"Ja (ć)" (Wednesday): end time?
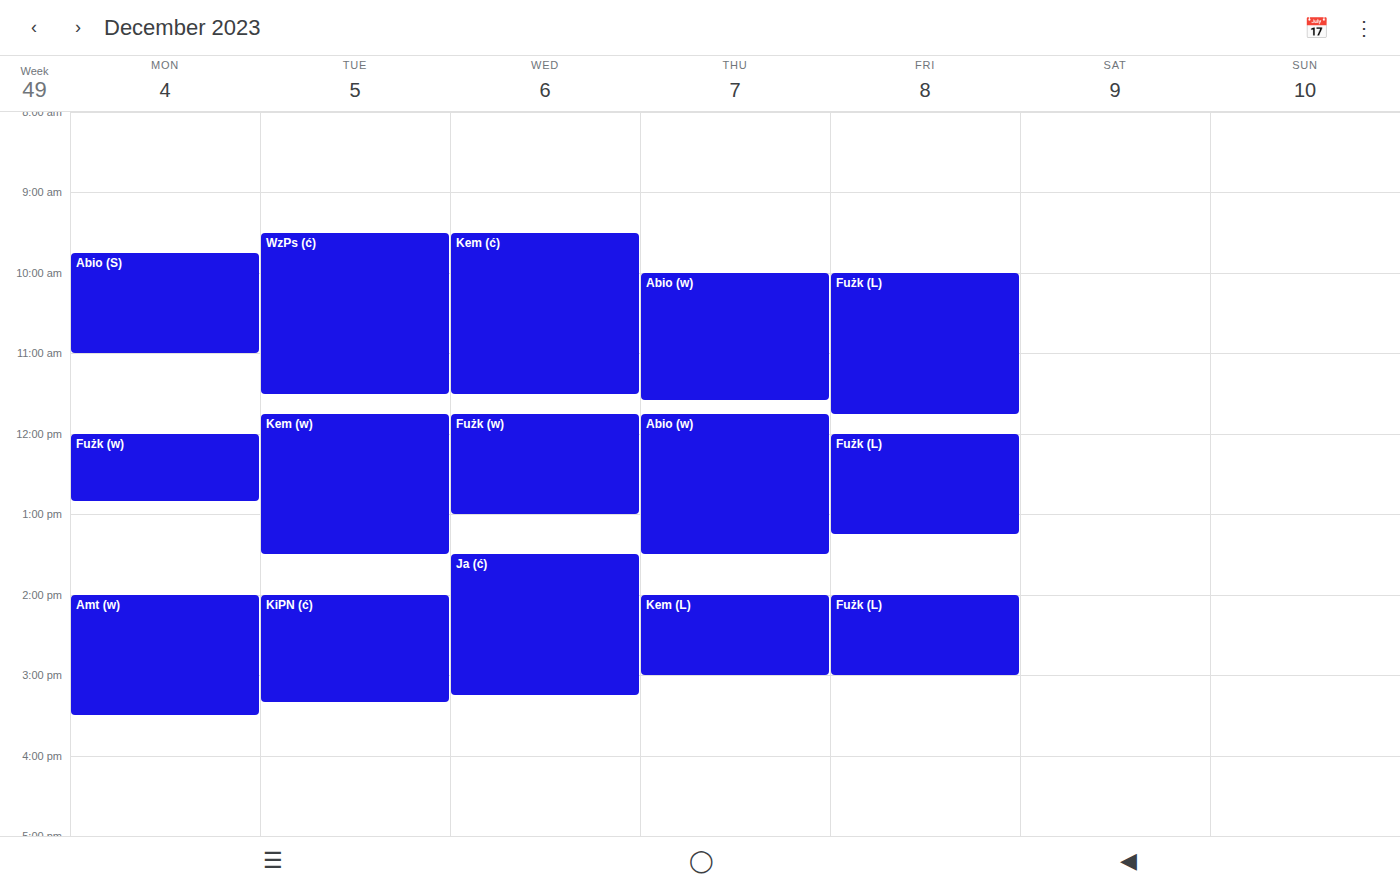
3:15 PM